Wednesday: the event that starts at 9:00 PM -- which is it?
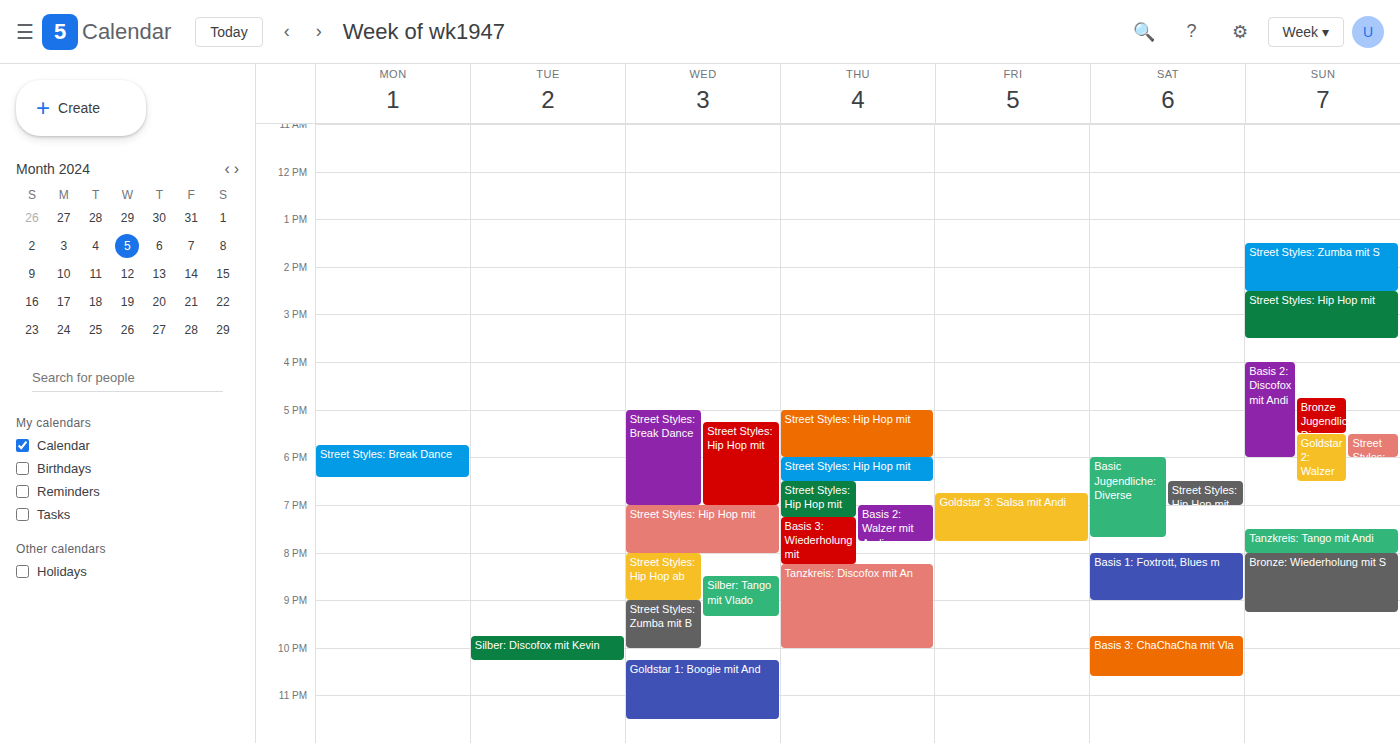
"Street Styles: Zumba mit B"